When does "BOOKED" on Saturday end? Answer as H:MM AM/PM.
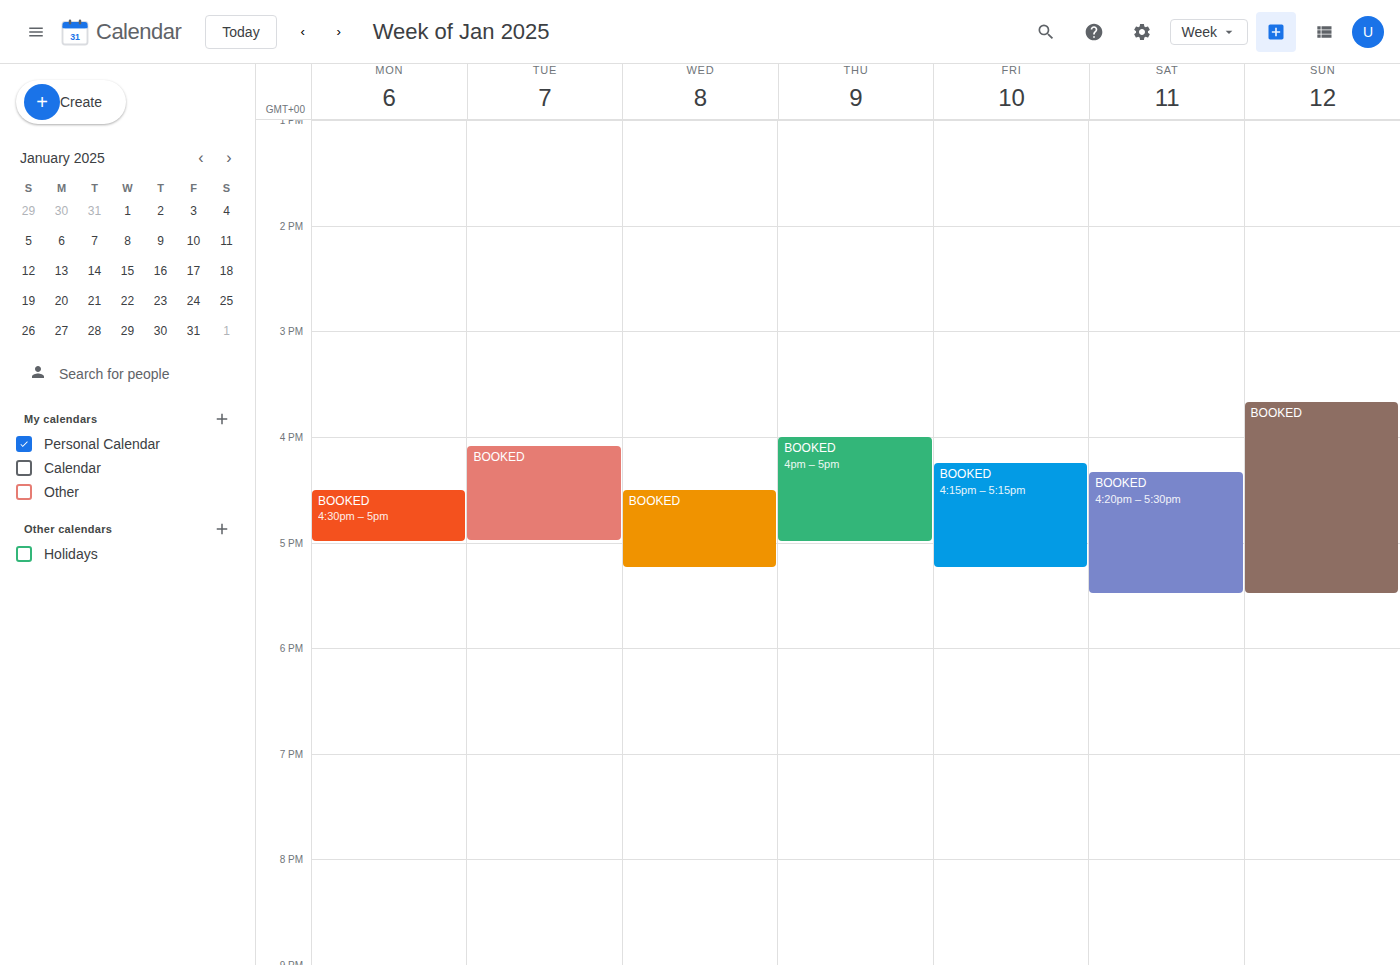
5:30 PM